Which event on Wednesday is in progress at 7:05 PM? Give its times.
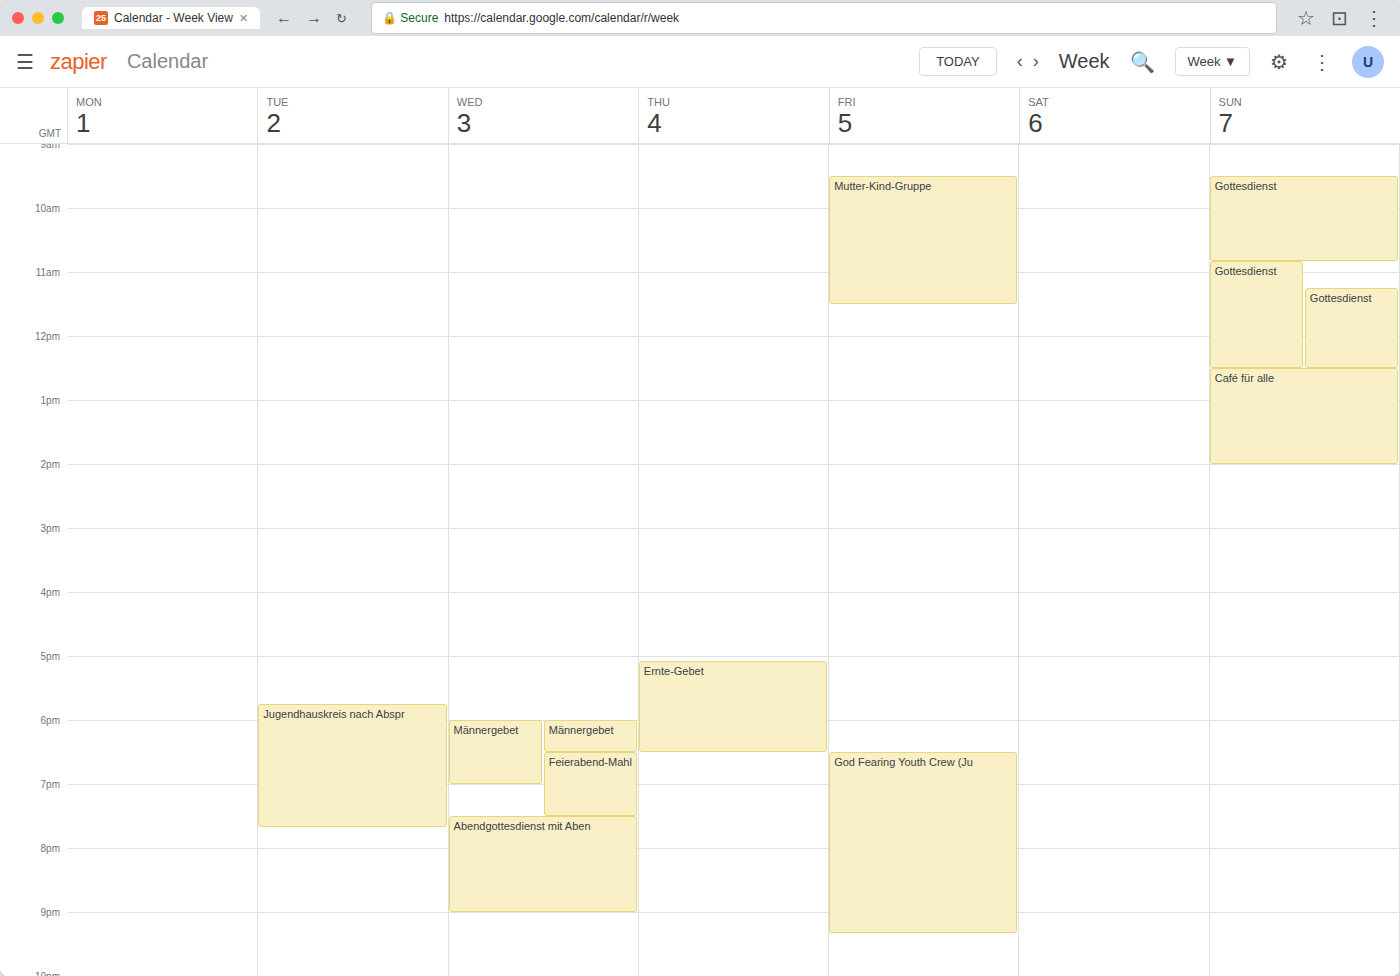
"Feierabend-Mahl", 6:30 PM to 7:30 PM